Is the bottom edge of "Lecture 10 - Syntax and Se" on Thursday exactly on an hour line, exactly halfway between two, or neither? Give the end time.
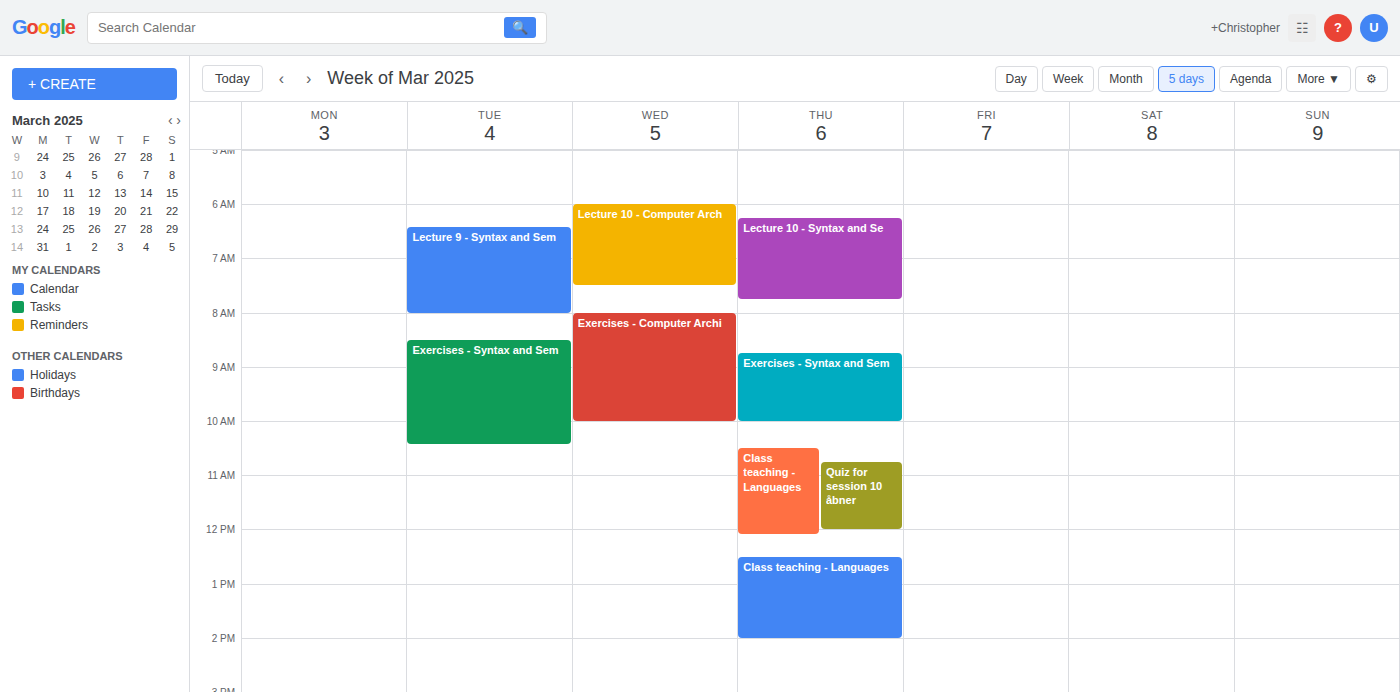
7:45 AM -- neither: three quarters of the way from the 7 AM line to the 8 AM line.